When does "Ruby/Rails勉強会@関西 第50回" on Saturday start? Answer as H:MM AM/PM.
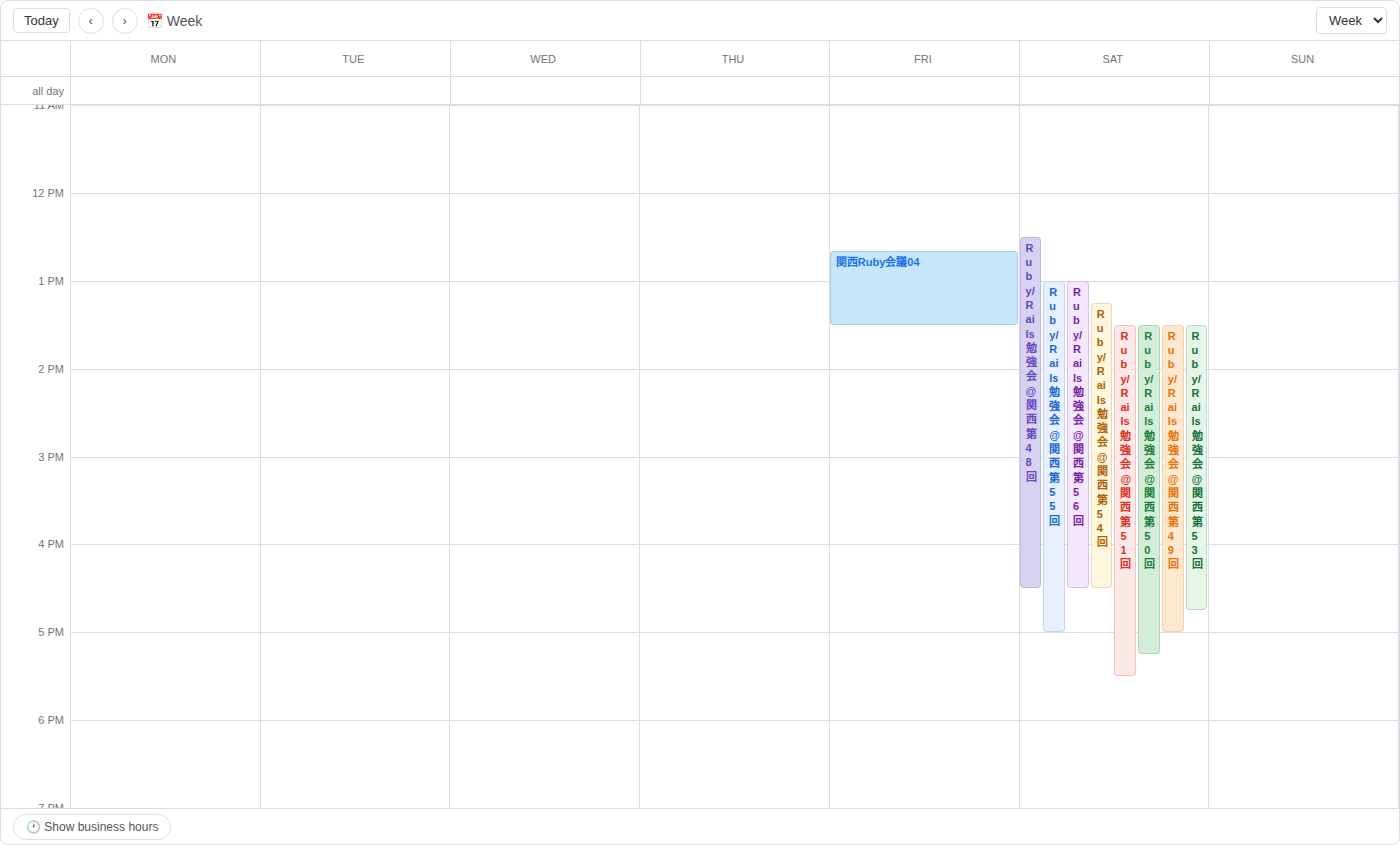
1:30 PM